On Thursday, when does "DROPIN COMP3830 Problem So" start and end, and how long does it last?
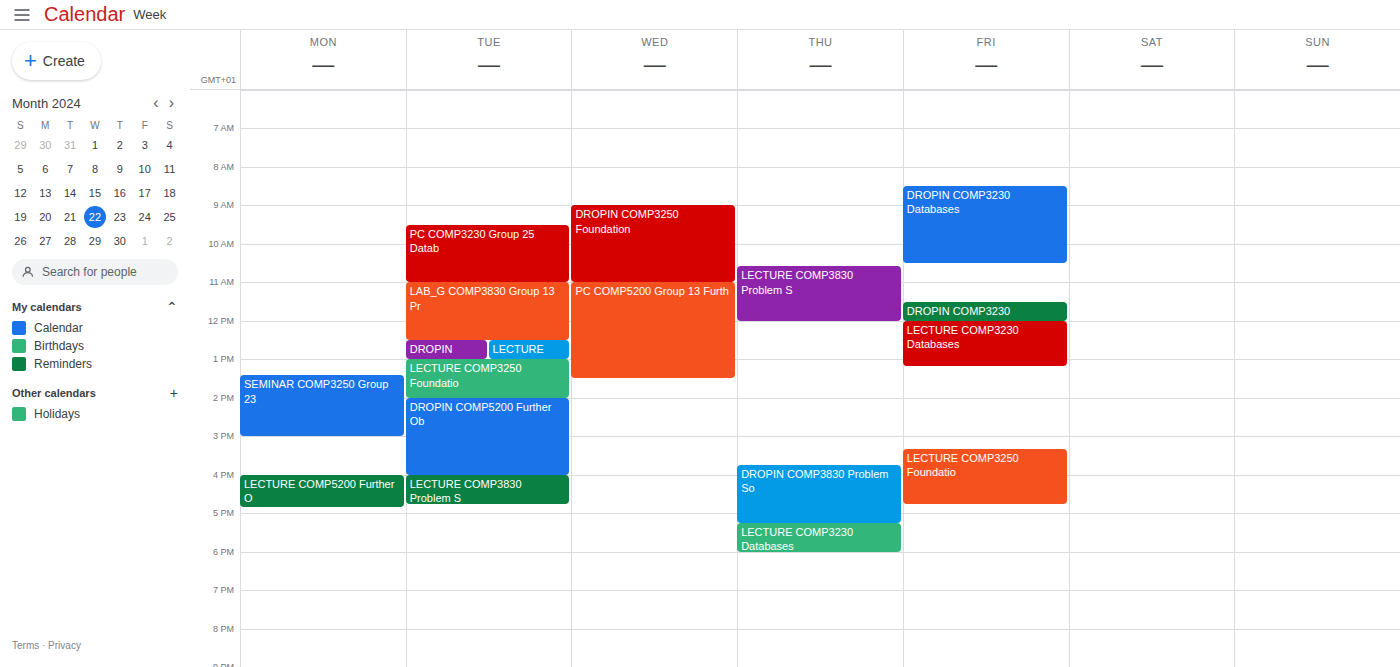
3:45 PM to 5:15 PM, 1 hour 30 minutes